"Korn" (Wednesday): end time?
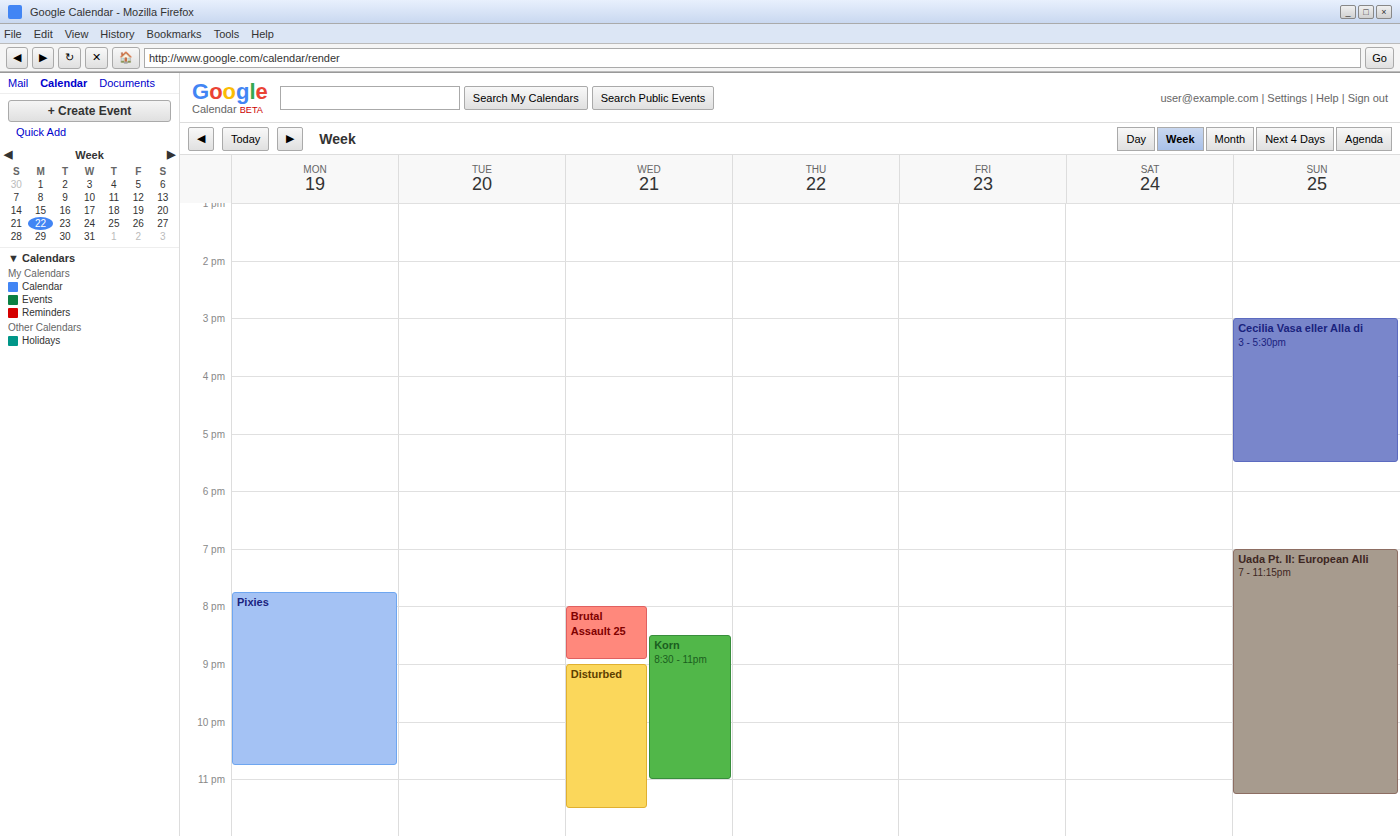
11:00 PM